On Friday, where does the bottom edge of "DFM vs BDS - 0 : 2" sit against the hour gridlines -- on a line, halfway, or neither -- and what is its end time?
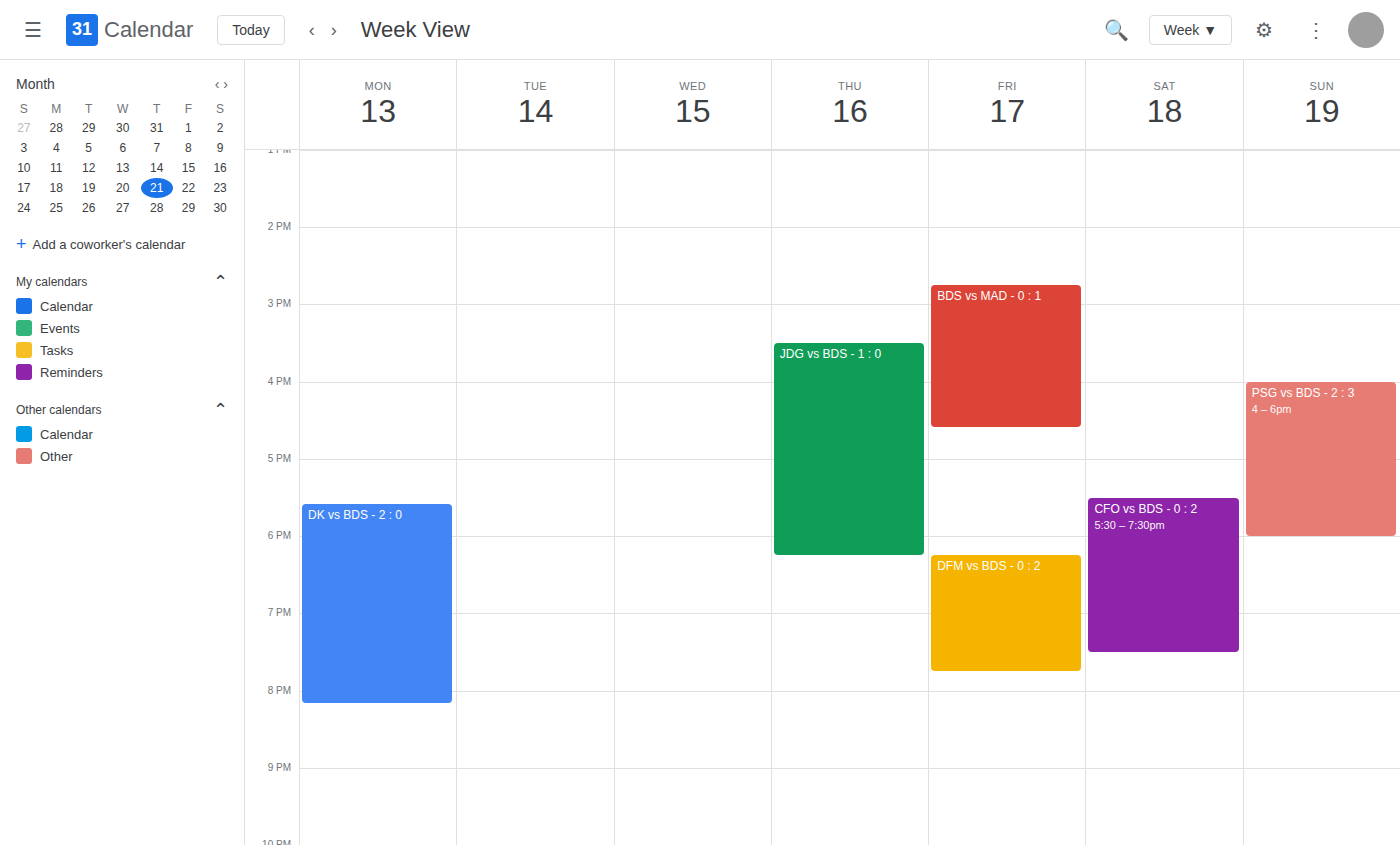
19:45 -- neither: three quarters of the way from the 19:00 line to the 20:00 line.